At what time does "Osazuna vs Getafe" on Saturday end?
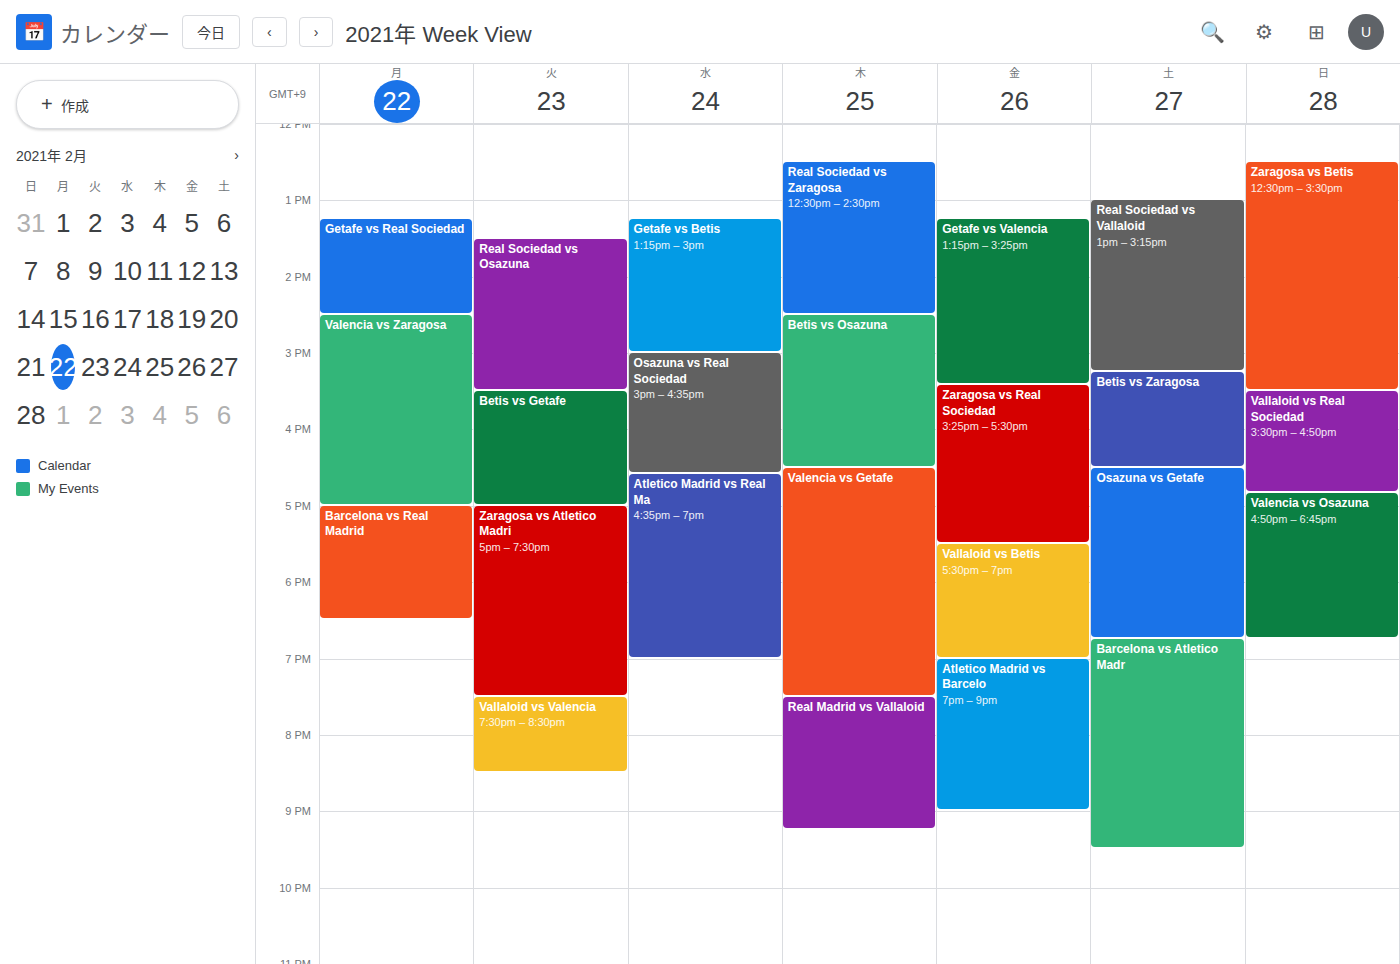
6:45 PM